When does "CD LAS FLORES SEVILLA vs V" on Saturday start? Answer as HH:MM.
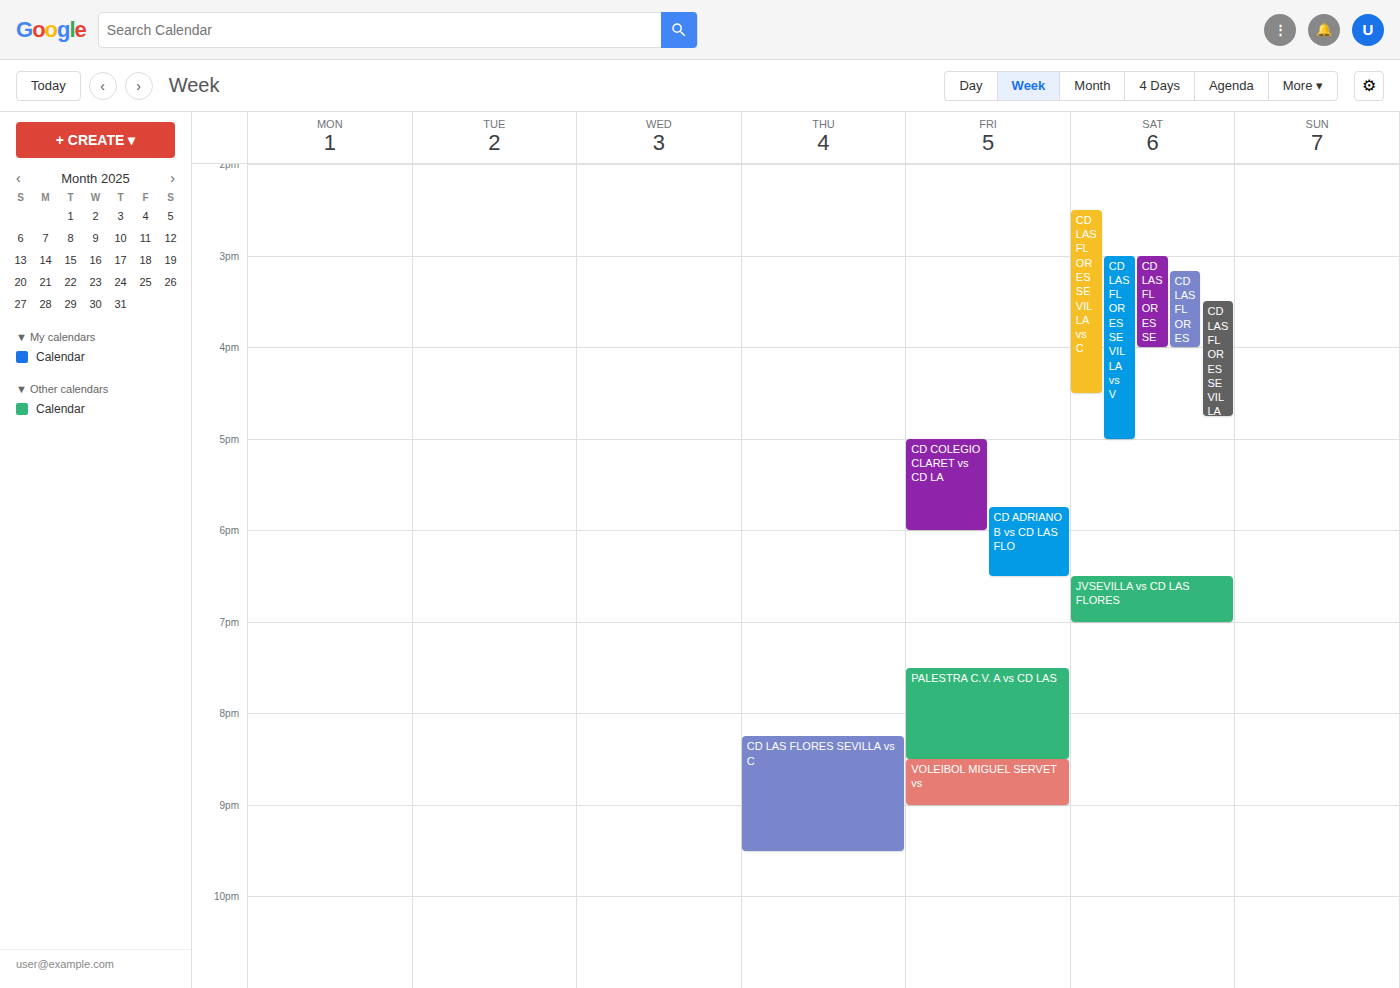
15:00